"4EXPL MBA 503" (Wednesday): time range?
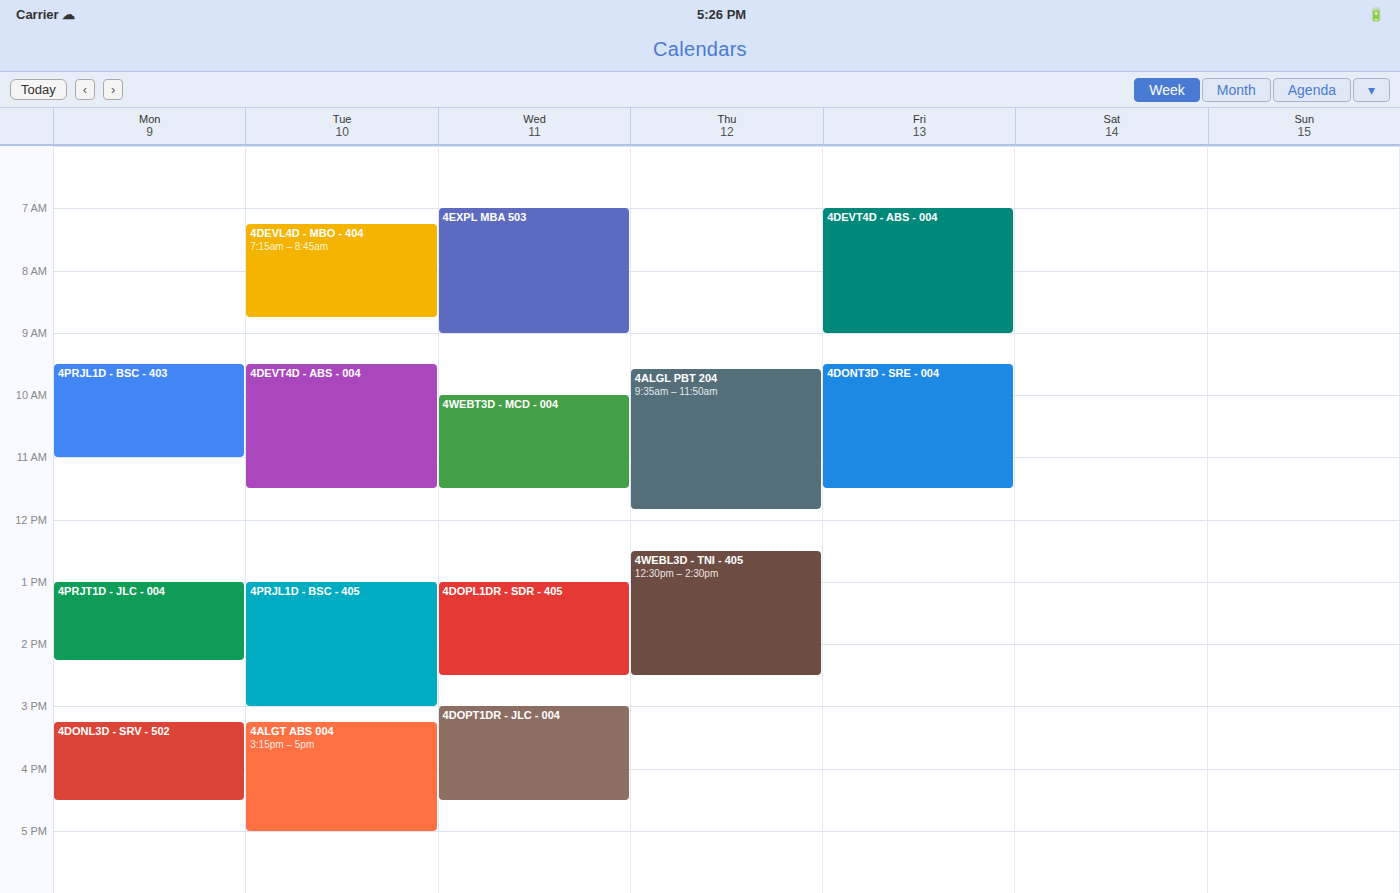
07:00 to 09:00